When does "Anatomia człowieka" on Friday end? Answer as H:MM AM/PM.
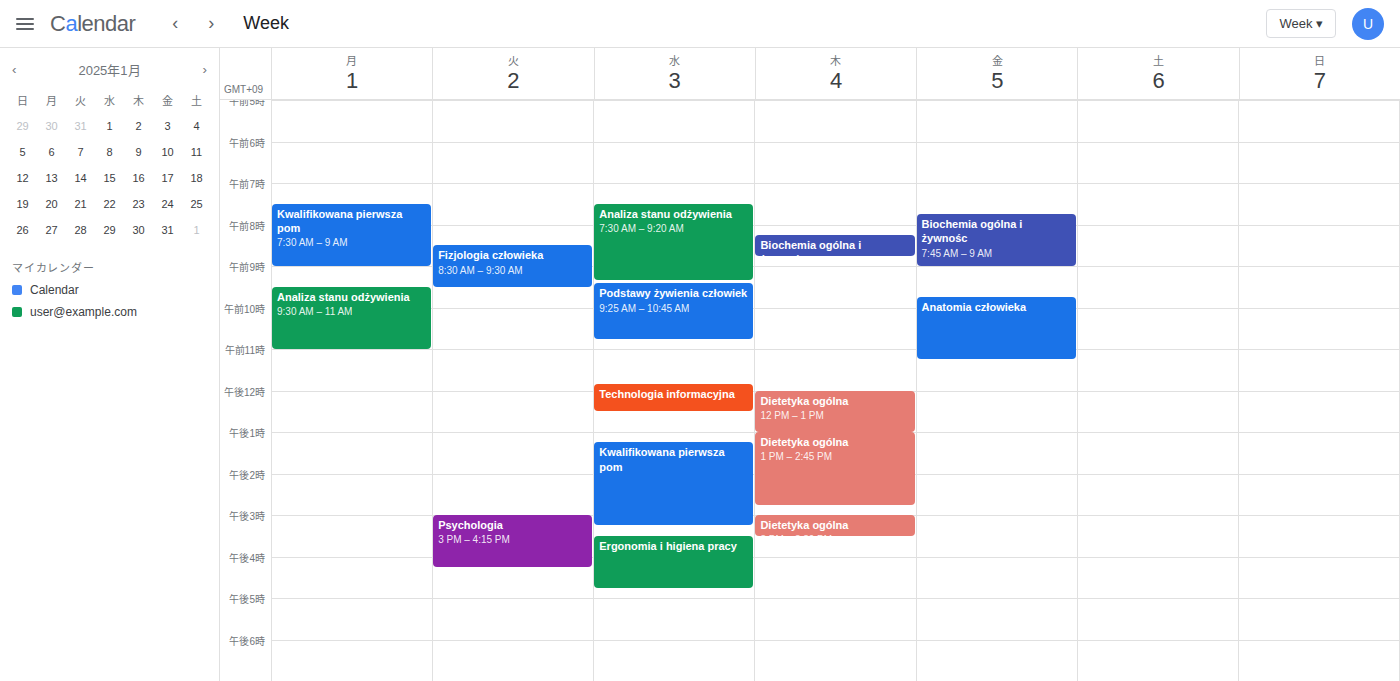
11:15 AM